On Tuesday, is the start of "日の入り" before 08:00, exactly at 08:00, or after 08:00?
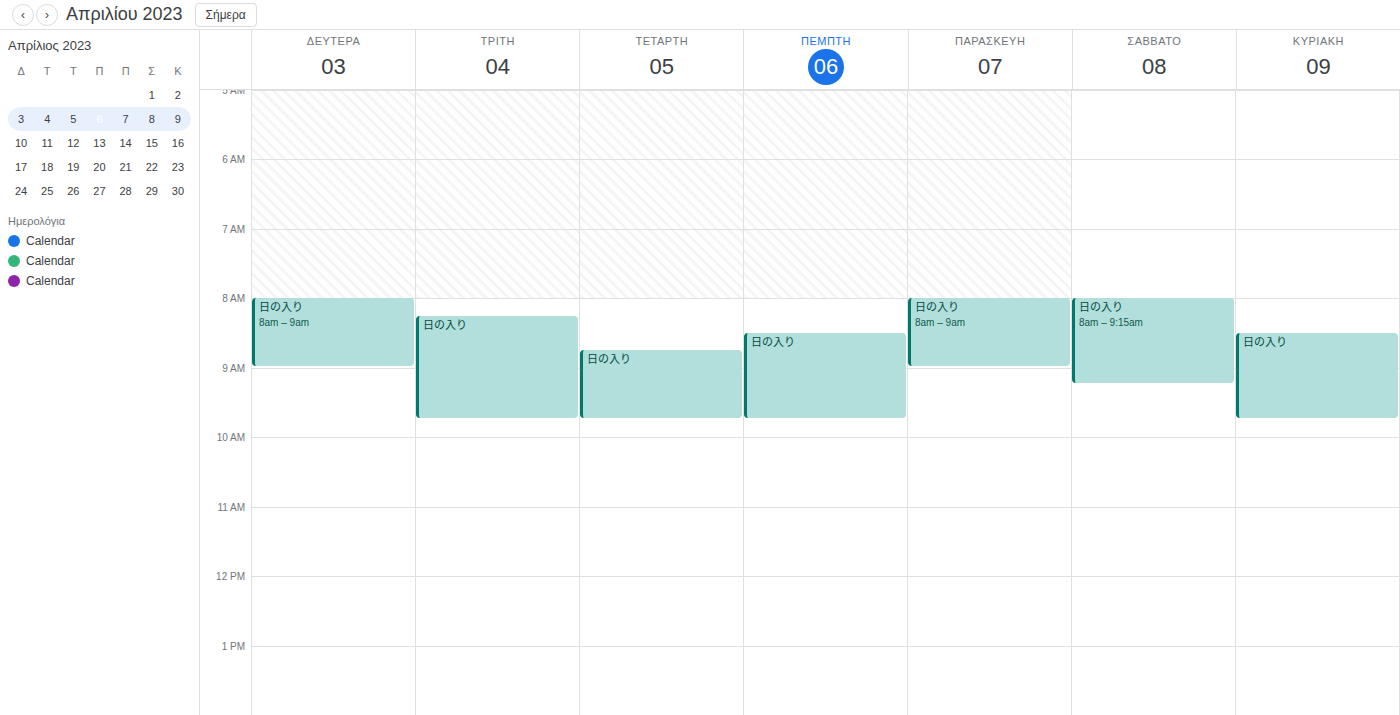
08:15 -- after 08:00, 15 minutes below the 08:00 line.